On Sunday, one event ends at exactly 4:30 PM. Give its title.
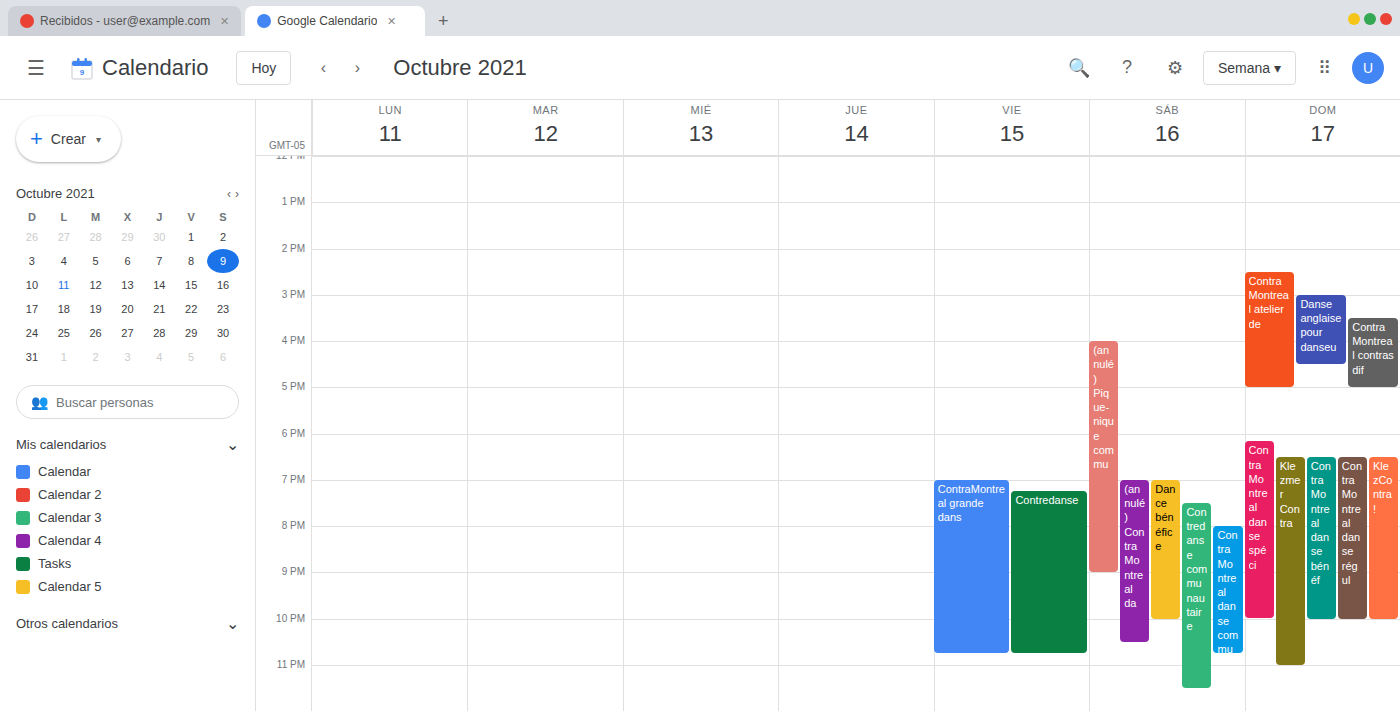
"Danse anglaise pour danseu"